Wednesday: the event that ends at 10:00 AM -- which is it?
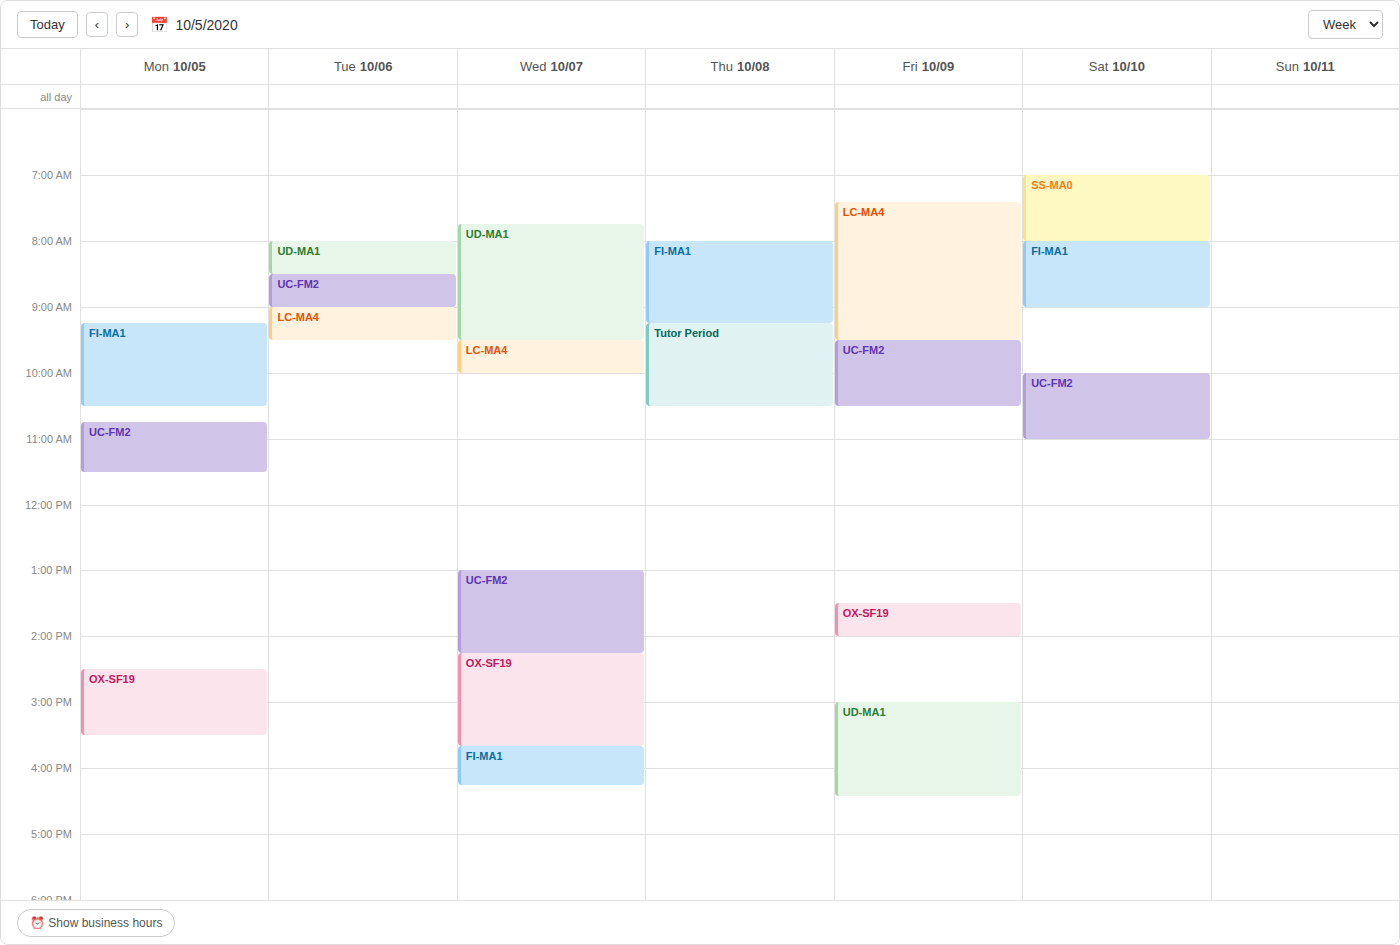
"LC-MA4"